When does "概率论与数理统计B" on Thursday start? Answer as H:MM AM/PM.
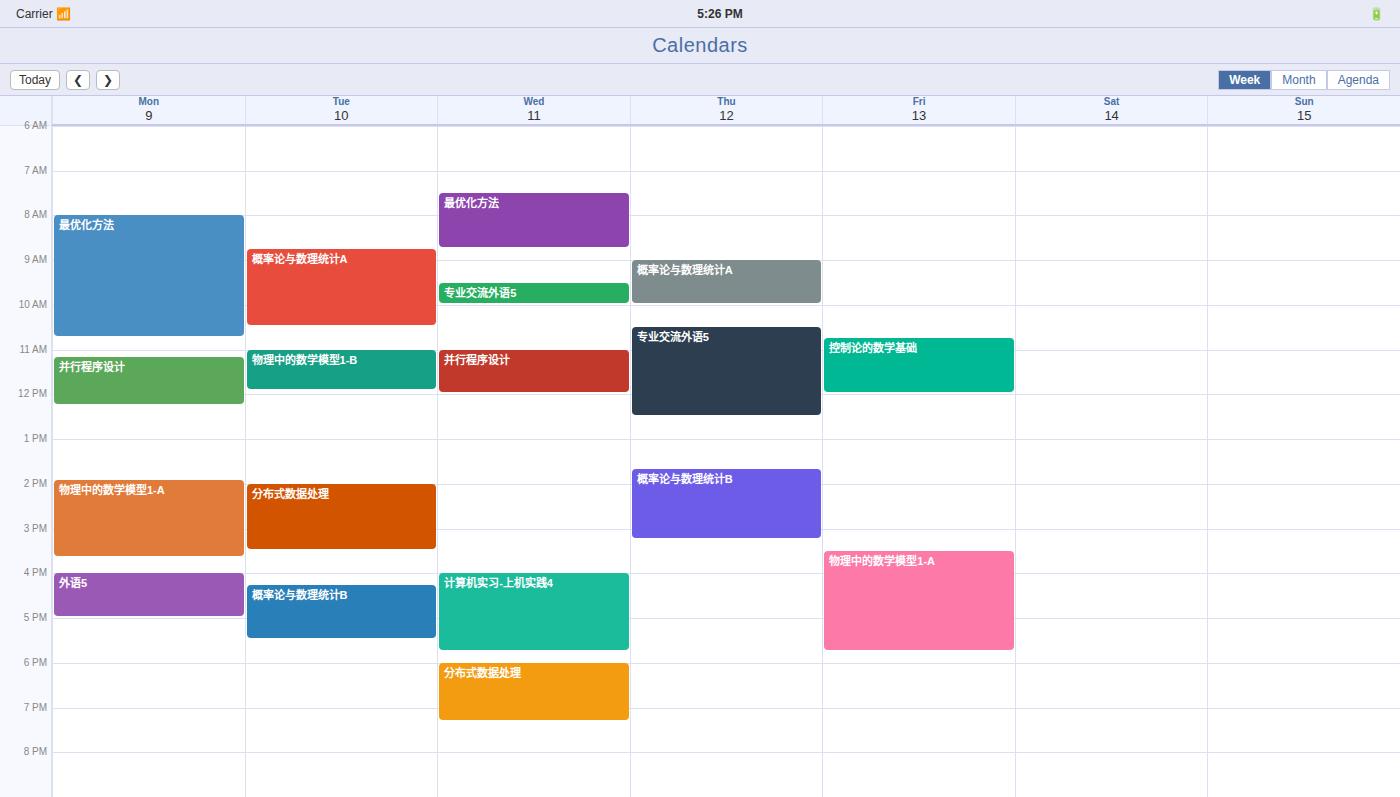
1:40 PM